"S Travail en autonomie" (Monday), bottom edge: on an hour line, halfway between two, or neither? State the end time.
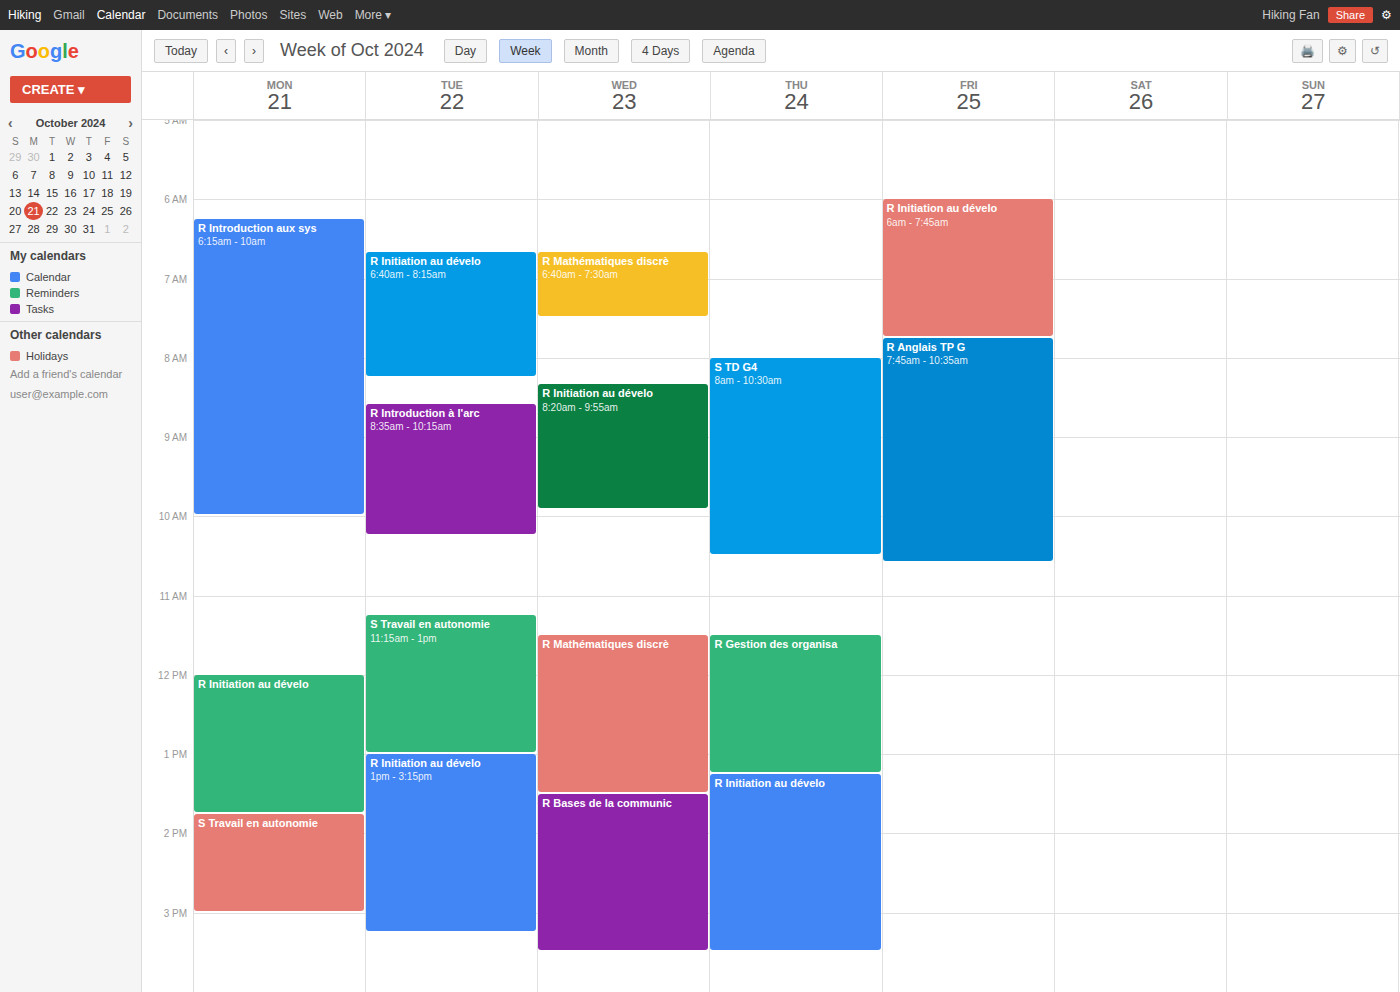
3:00 PM -- exactly on the 3 PM line.